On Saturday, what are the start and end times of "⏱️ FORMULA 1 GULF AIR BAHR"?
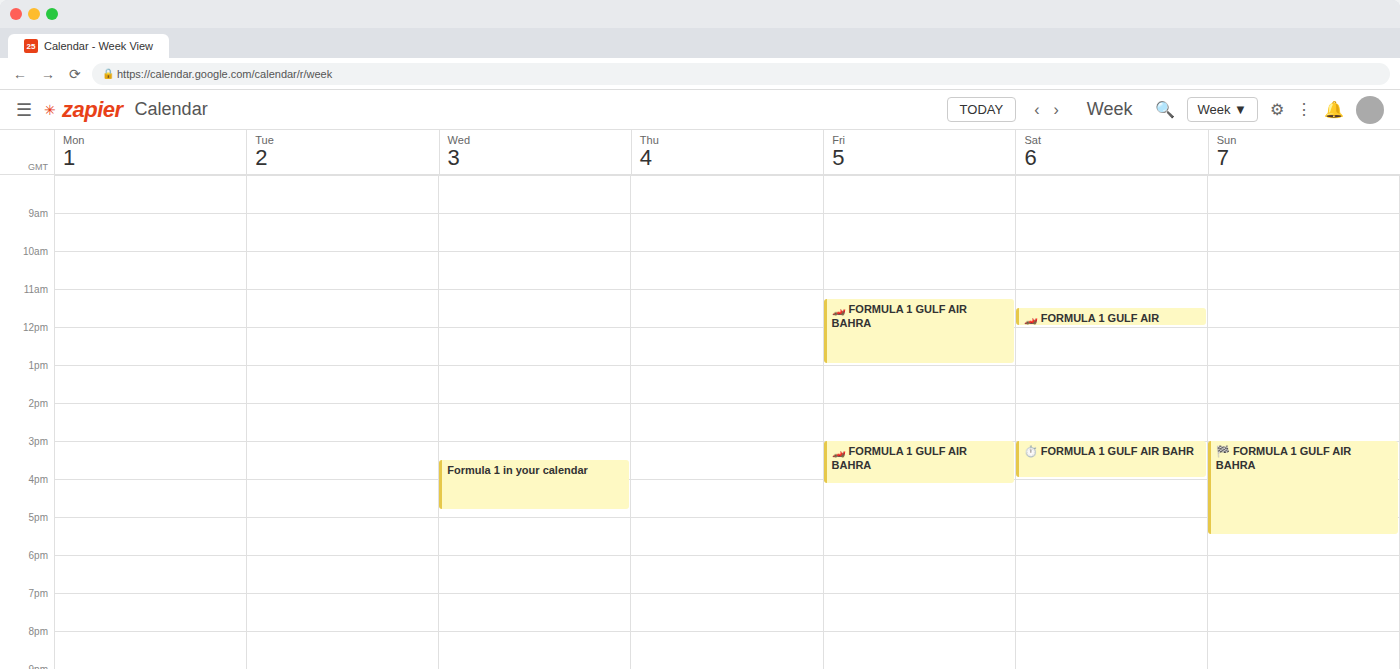
3:00 PM to 4:00 PM